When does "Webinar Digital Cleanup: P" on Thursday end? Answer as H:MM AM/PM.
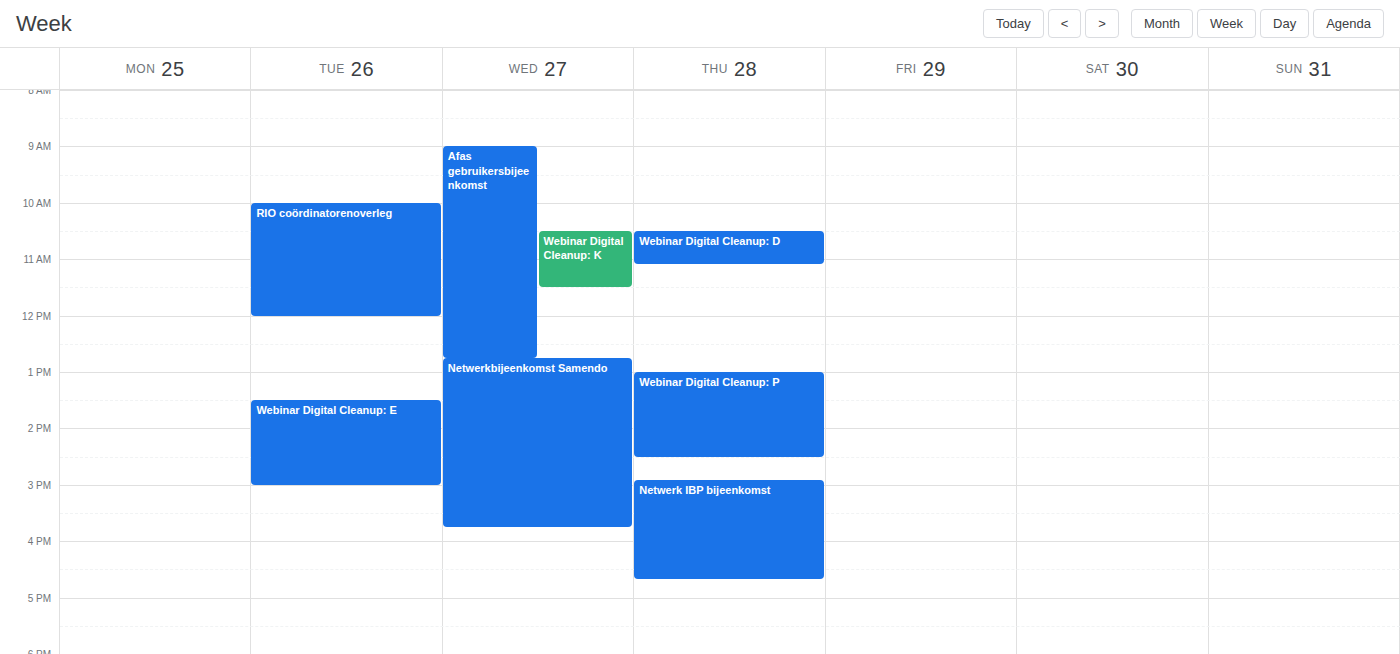
2:30 PM